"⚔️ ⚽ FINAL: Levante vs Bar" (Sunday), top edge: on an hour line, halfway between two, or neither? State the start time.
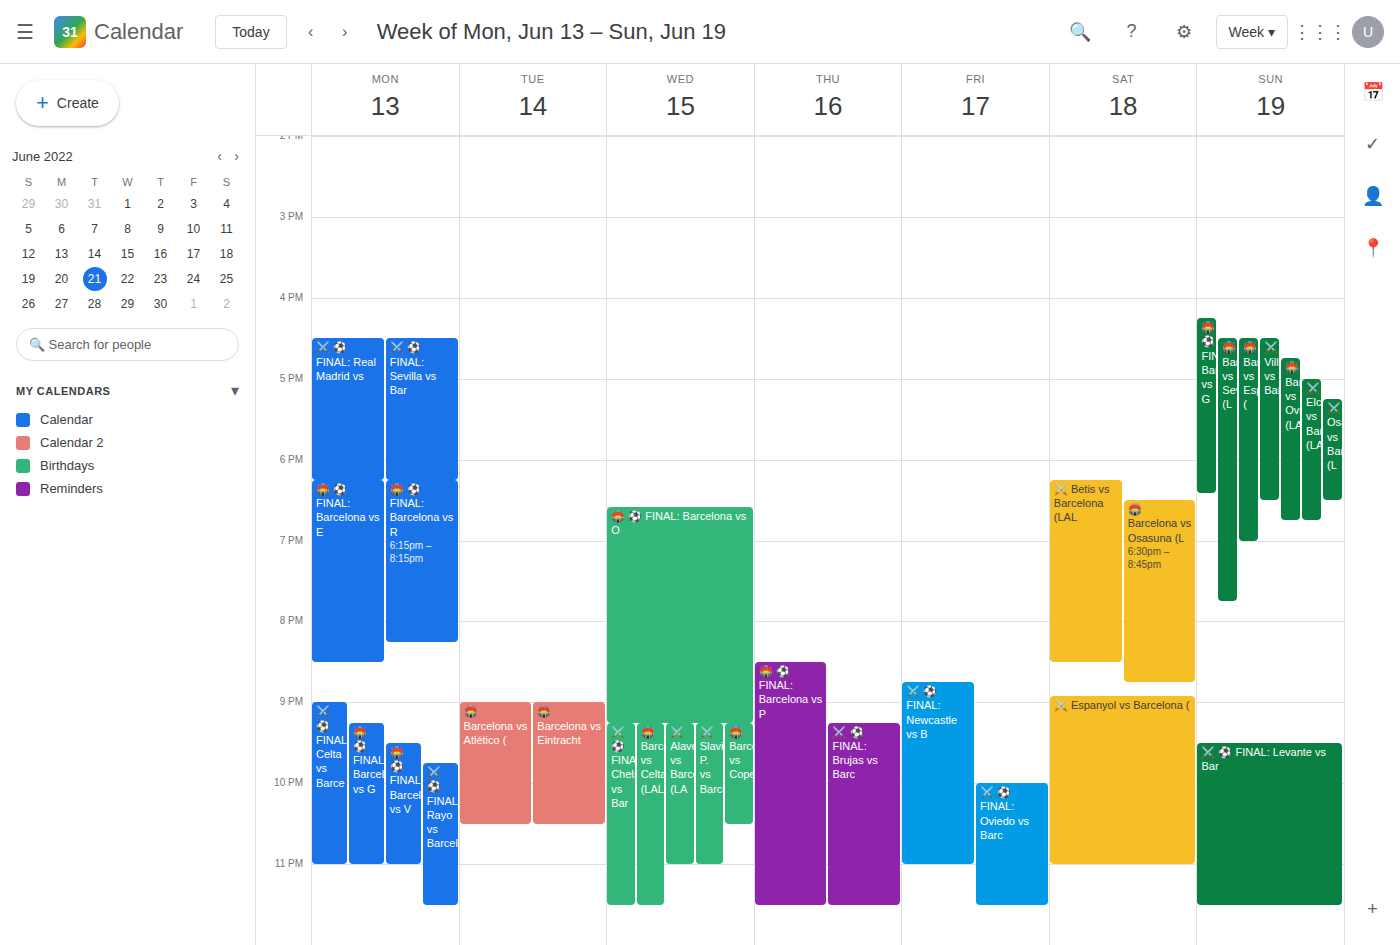
9:30 PM -- halfway between the 9 PM and 10 PM lines.